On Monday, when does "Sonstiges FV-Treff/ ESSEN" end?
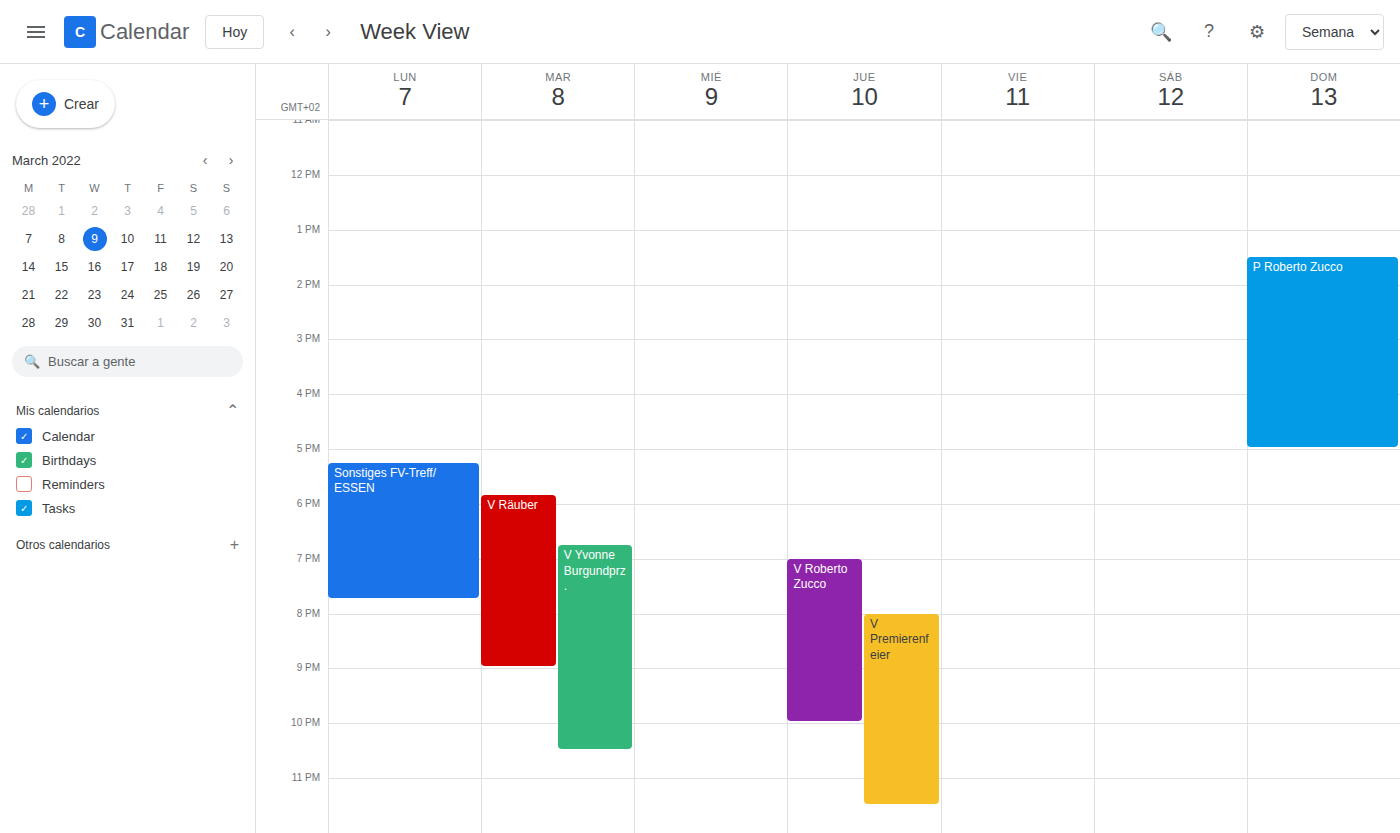
7:45 PM